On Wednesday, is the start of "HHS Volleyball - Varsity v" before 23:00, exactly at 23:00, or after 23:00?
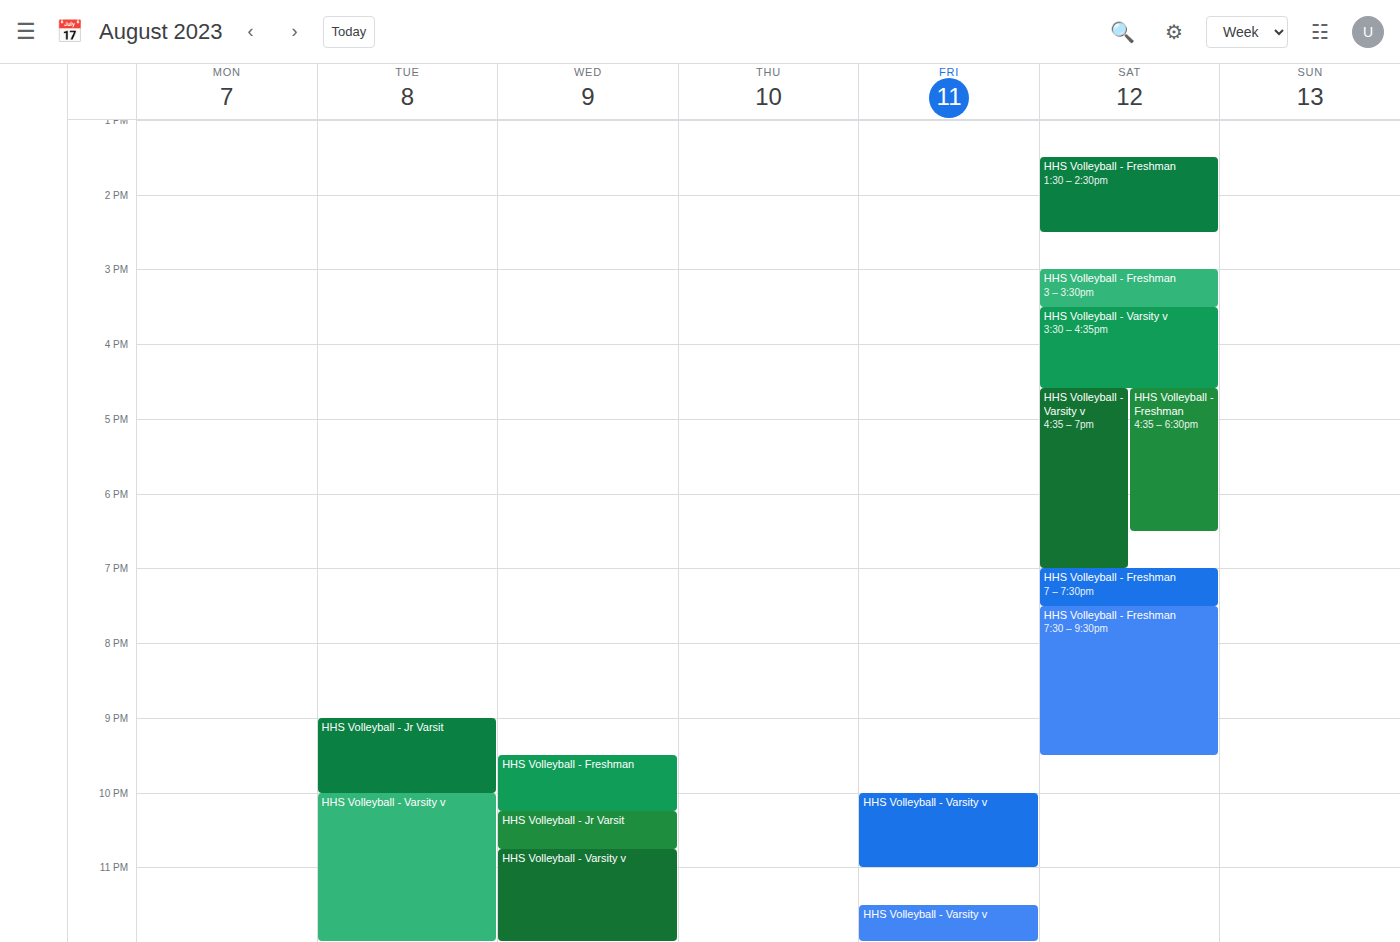
22:45 -- before 23:00, 15 minutes above the 23:00 line.